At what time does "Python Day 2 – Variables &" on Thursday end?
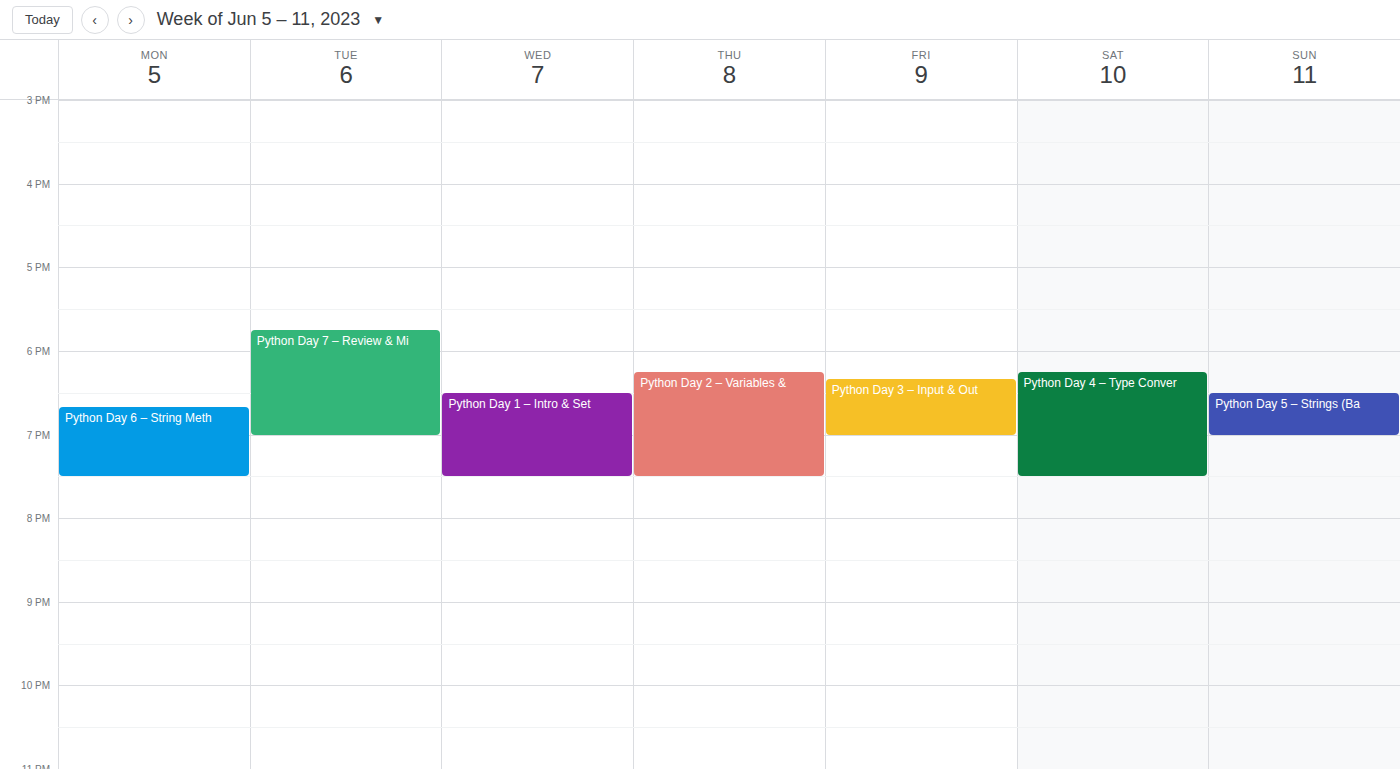
7:30 PM